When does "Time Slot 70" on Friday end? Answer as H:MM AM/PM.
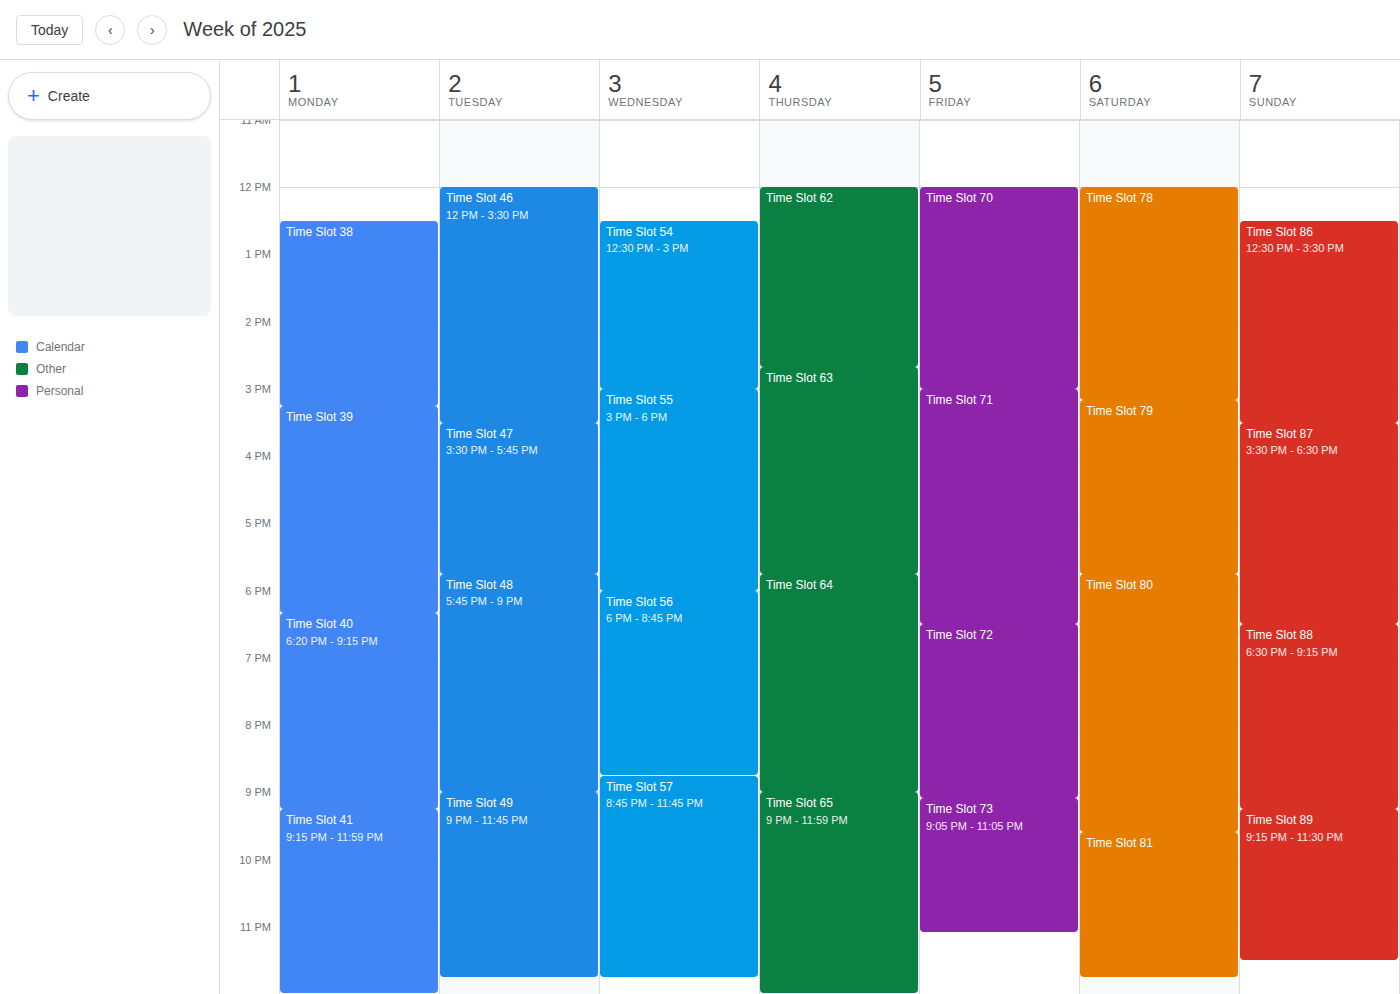
3:00 PM